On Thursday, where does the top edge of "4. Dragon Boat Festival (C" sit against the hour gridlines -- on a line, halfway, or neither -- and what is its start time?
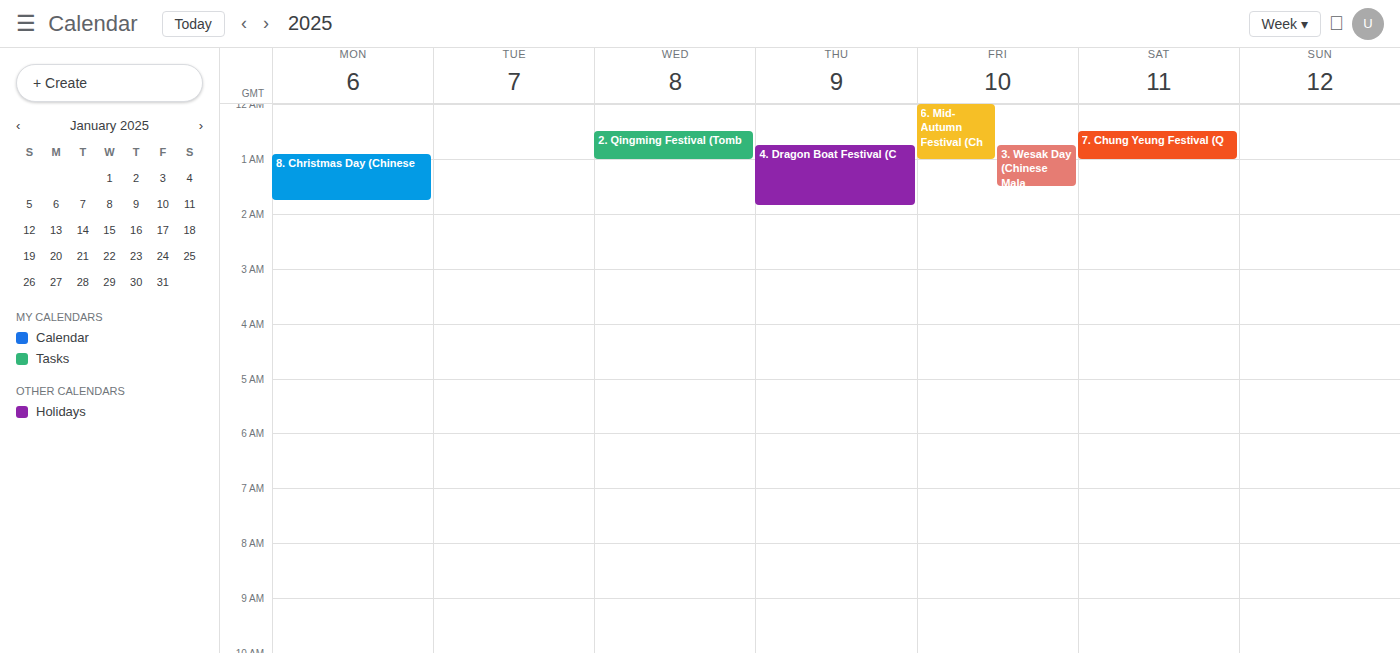
12:45 AM -- neither: three quarters of the way from the 12 AM line to the 1 AM line.